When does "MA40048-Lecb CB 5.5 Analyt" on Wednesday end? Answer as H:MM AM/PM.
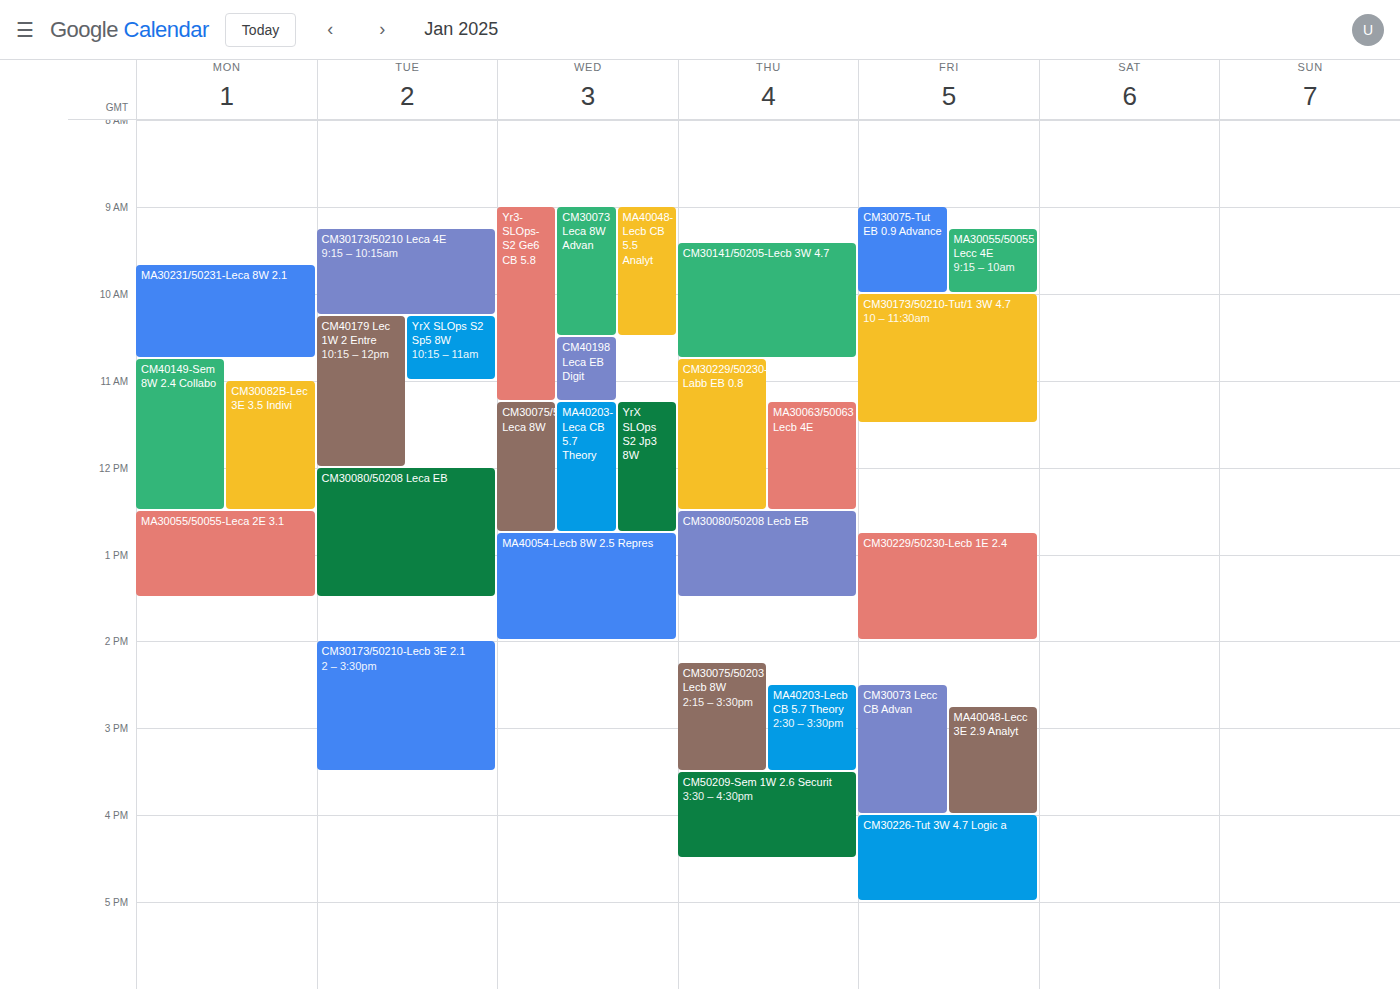
10:30 AM